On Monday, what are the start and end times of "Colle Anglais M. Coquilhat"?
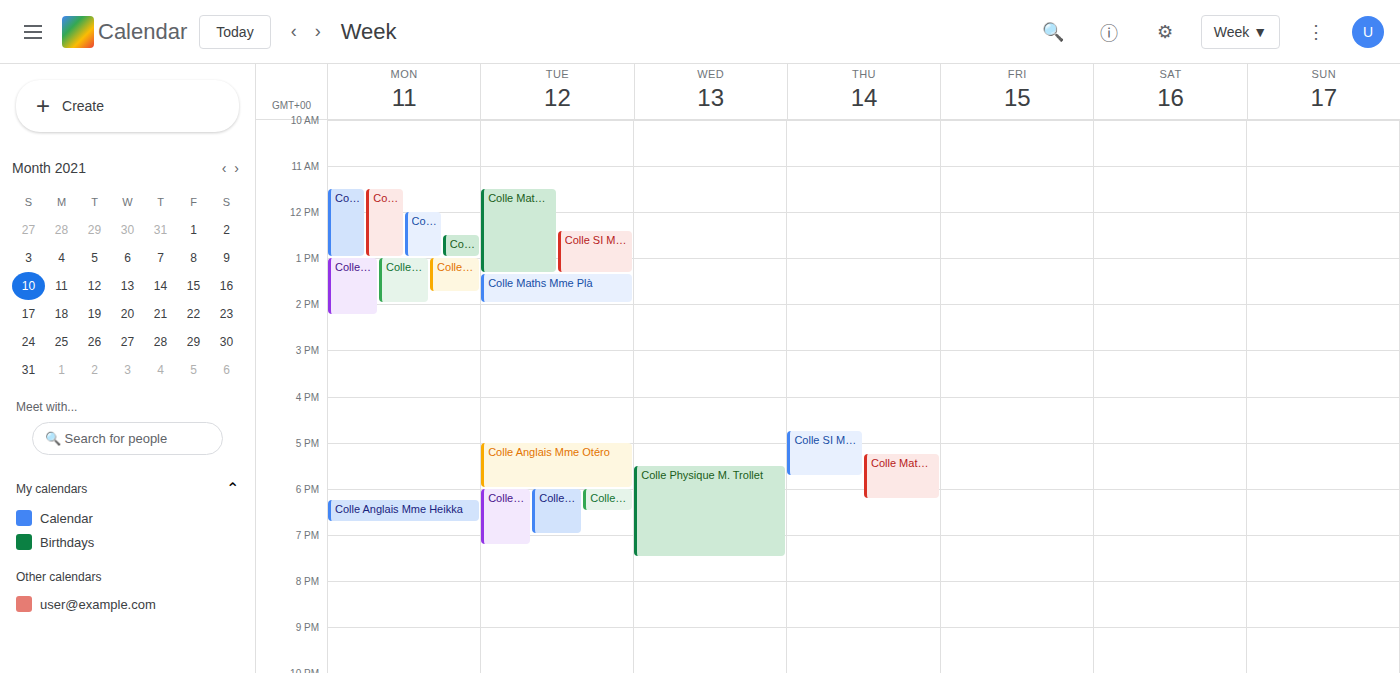
1:00 PM to 1:45 PM